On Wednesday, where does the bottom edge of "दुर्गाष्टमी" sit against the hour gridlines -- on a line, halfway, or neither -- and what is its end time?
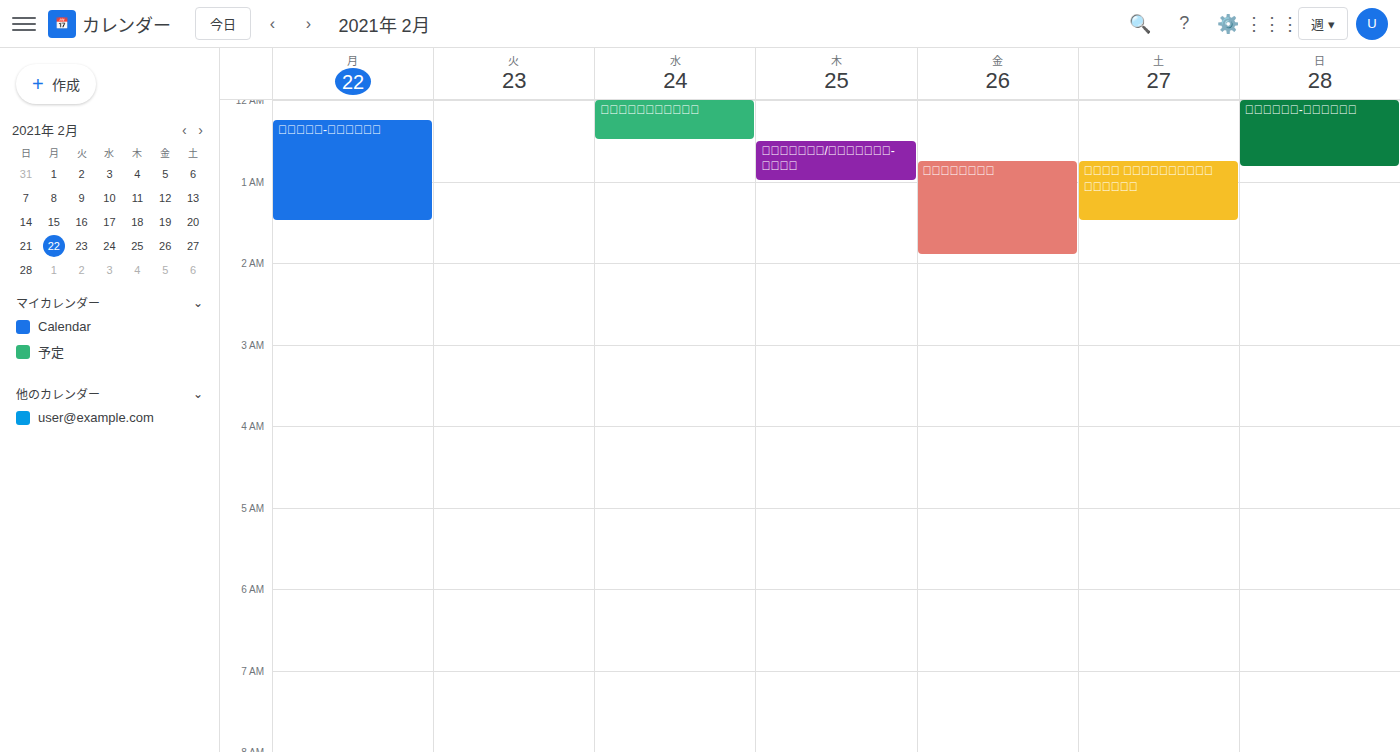
12:30 AM -- halfway between the 12 AM and 1 AM lines.